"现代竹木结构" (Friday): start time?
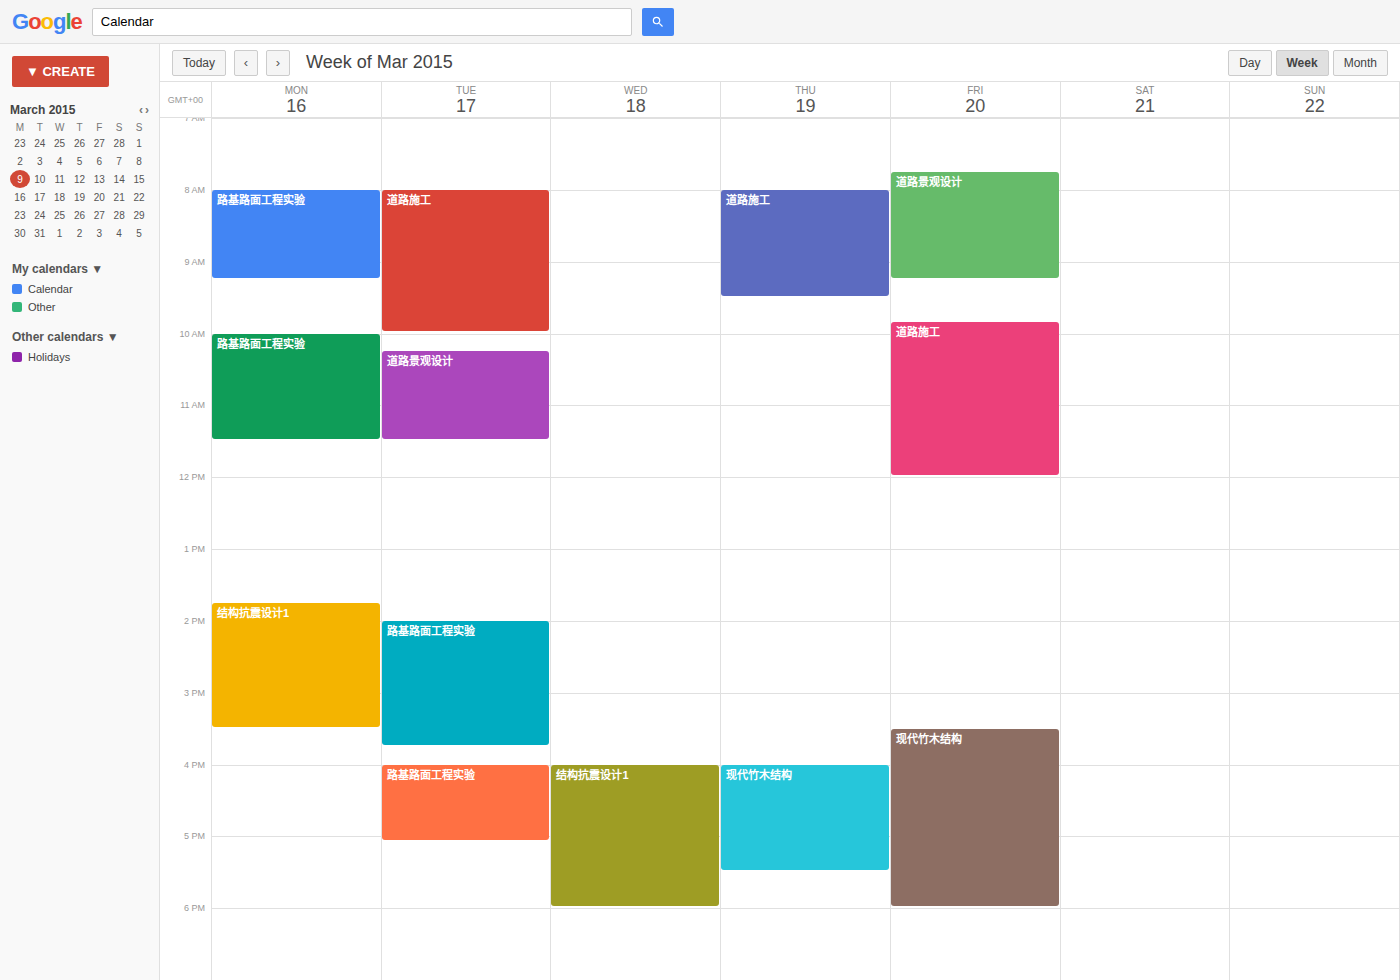
3:30 PM